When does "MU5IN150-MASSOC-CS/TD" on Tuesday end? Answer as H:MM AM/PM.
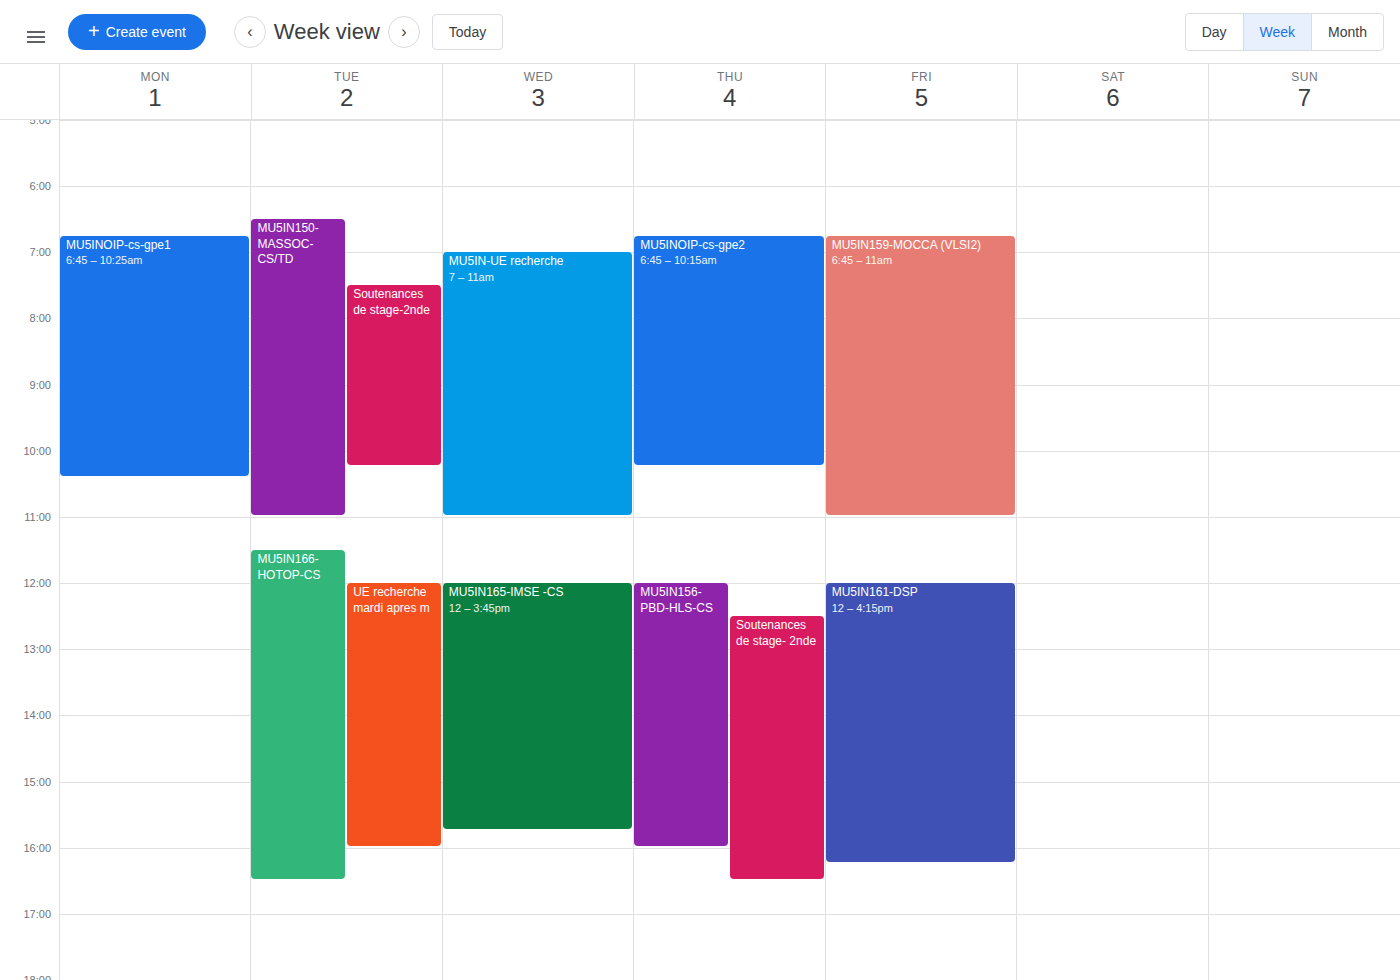
11:00 AM